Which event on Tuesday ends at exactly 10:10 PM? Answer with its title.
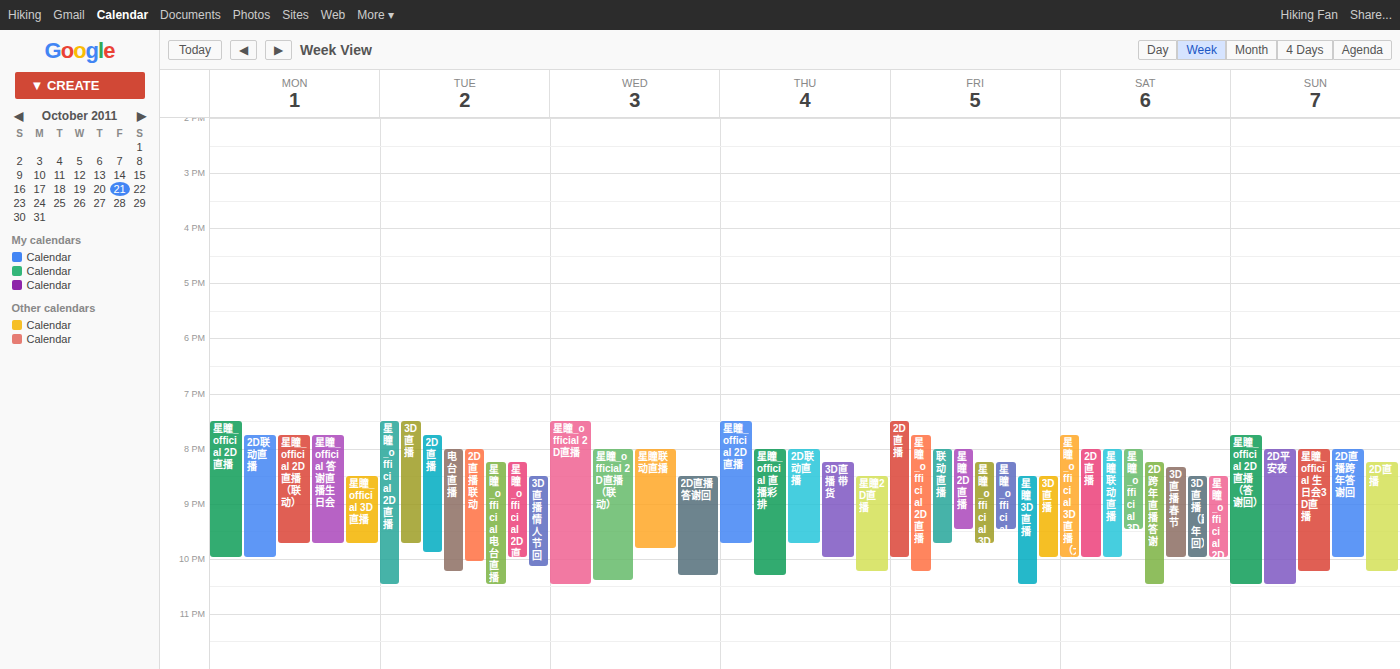
"3D直播 情人节回"